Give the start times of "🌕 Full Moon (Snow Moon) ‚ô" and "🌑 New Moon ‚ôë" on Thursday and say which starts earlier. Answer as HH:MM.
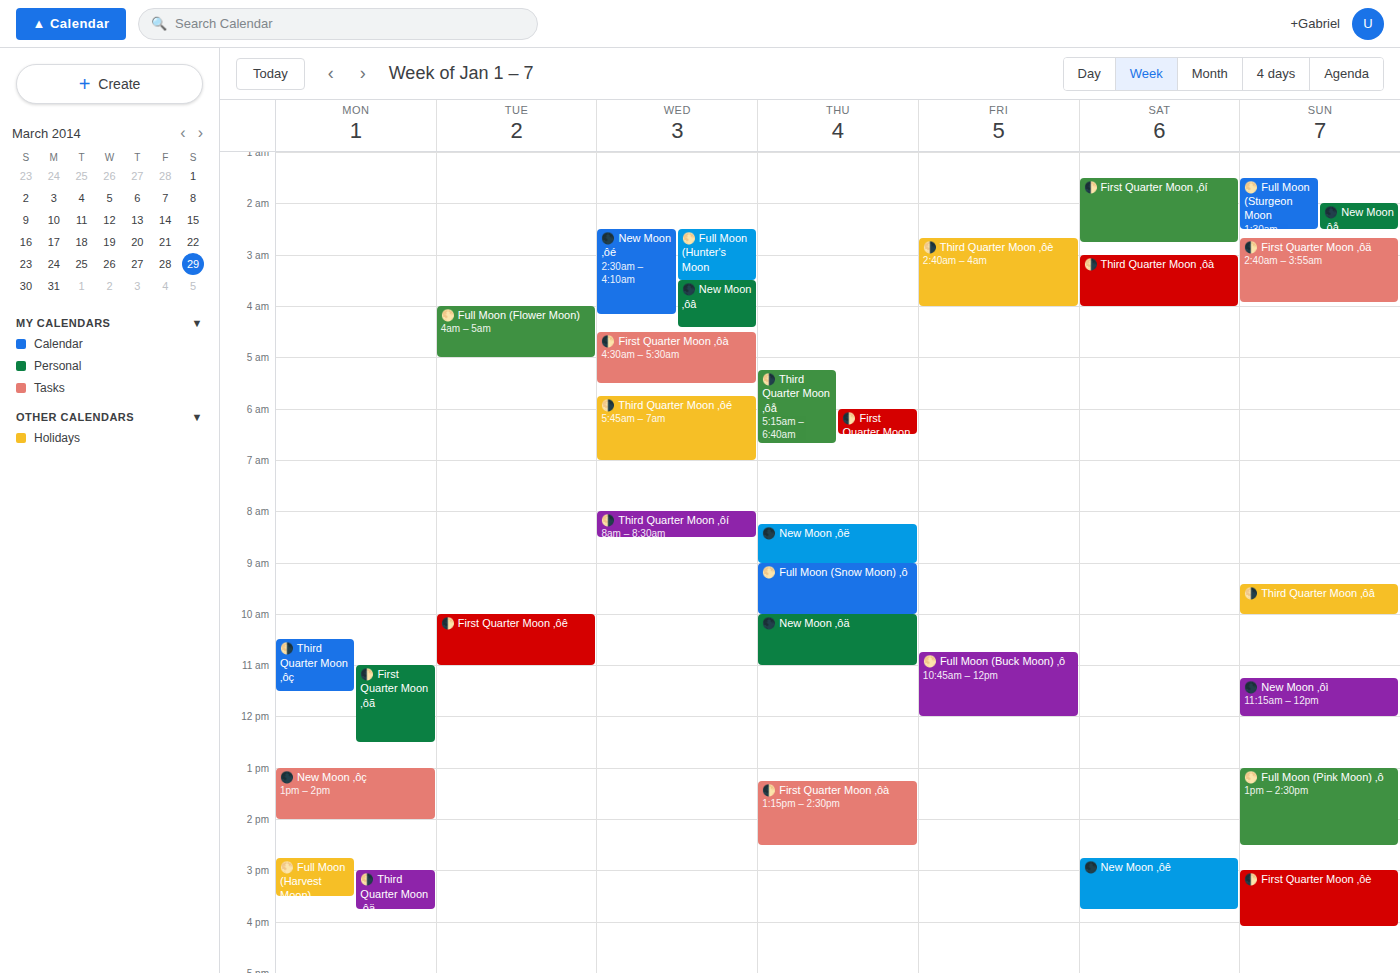
"🌑 New Moon ‚ôë" 08:15; "🌕 Full Moon (Snow Moon) ‚ô" 09:00.